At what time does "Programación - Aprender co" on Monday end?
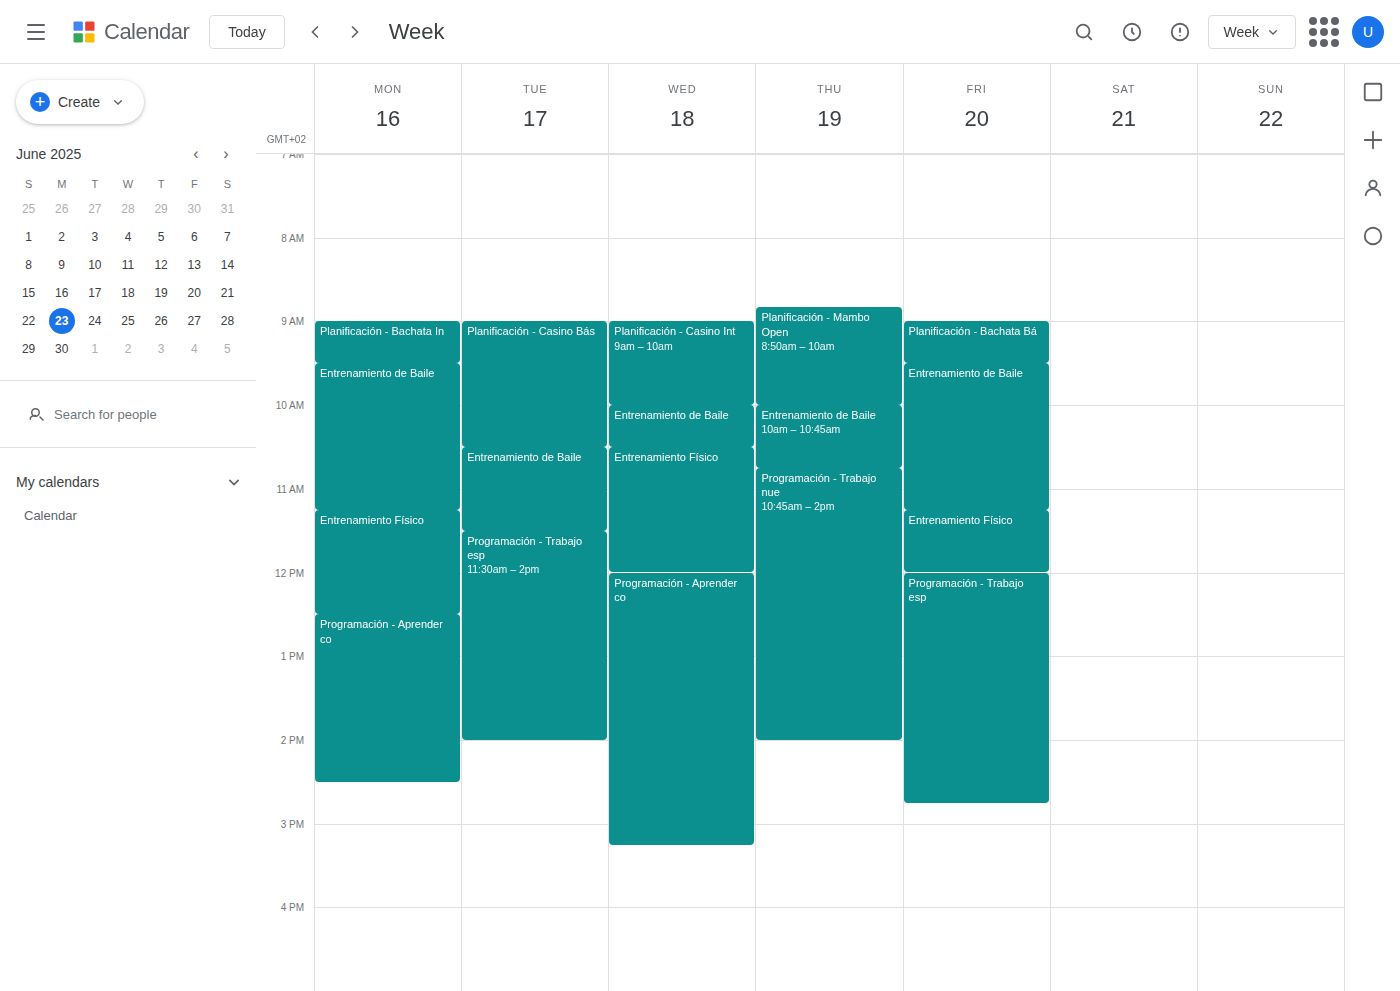
2:30 PM